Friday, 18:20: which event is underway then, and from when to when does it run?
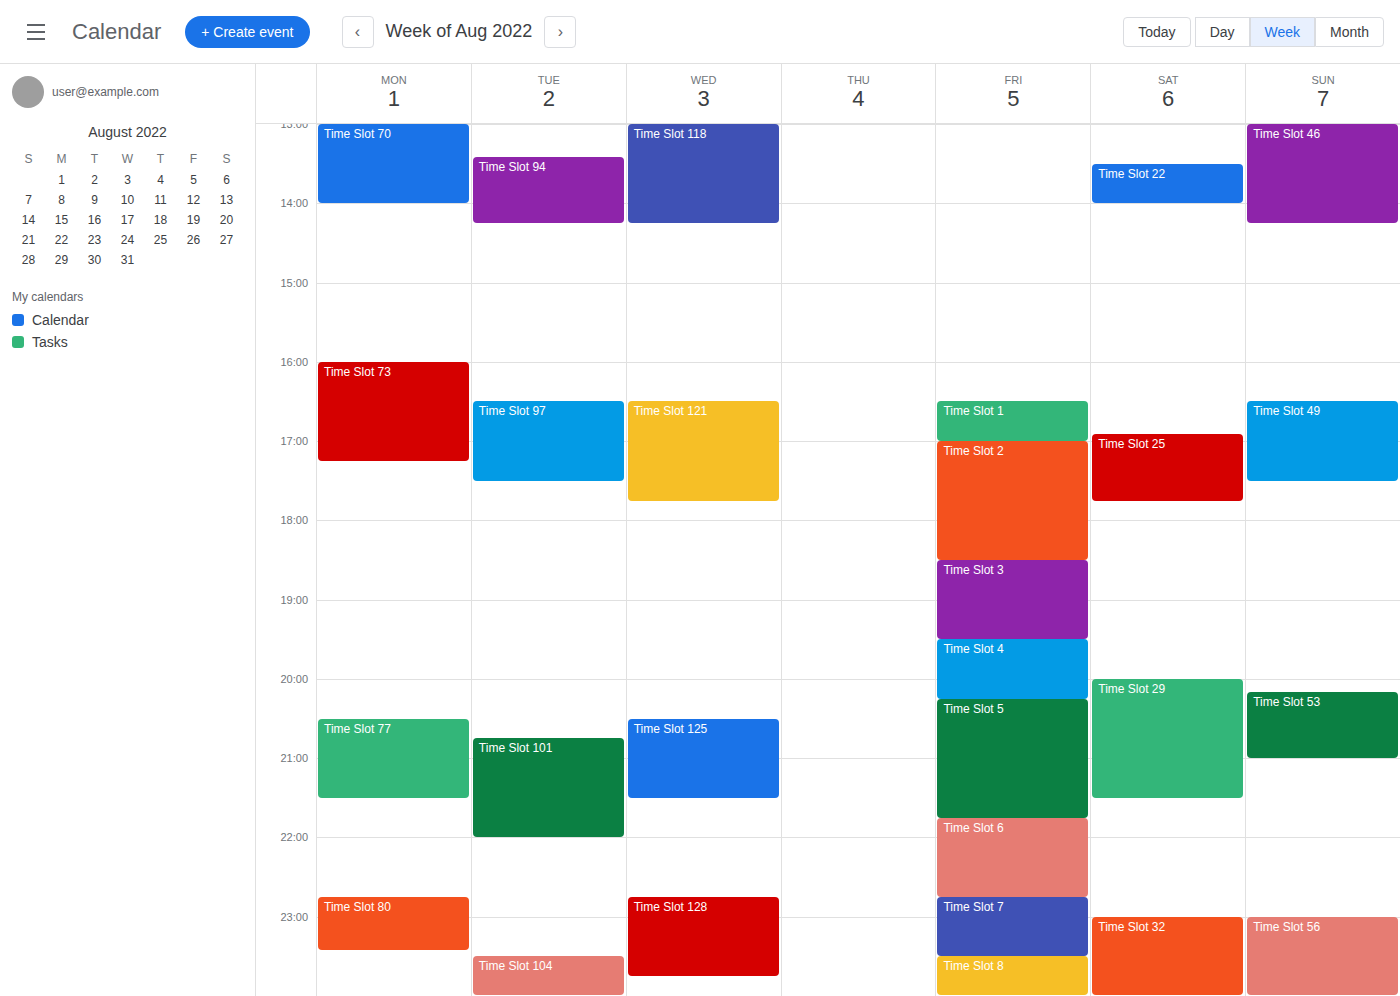
"Time Slot 2", 17:00 to 18:30